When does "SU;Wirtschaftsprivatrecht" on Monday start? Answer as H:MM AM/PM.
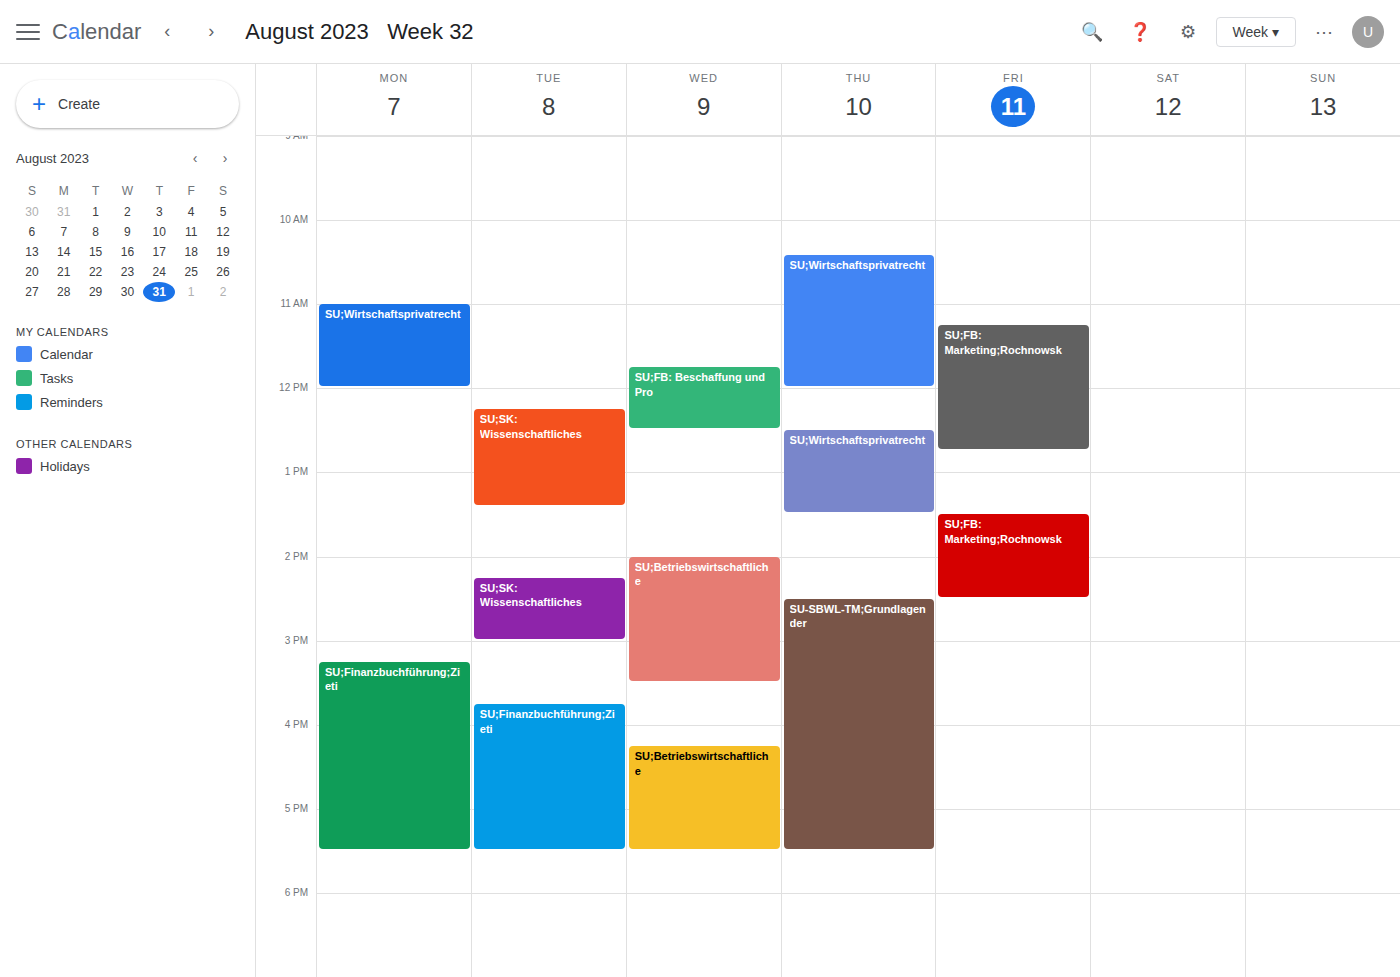
11:00 AM